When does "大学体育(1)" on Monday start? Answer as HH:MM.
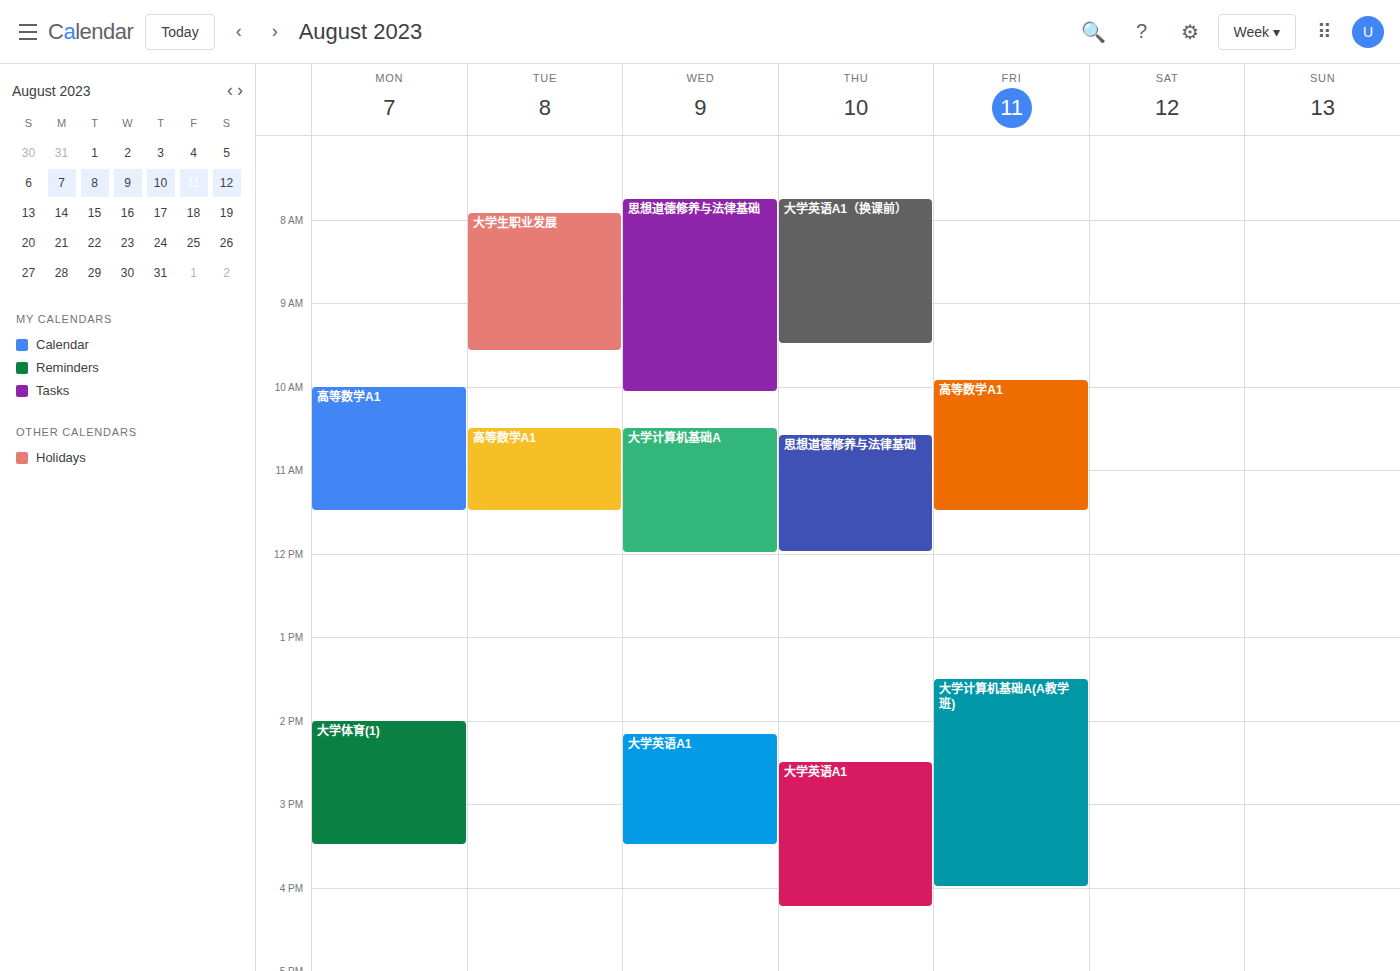
14:00